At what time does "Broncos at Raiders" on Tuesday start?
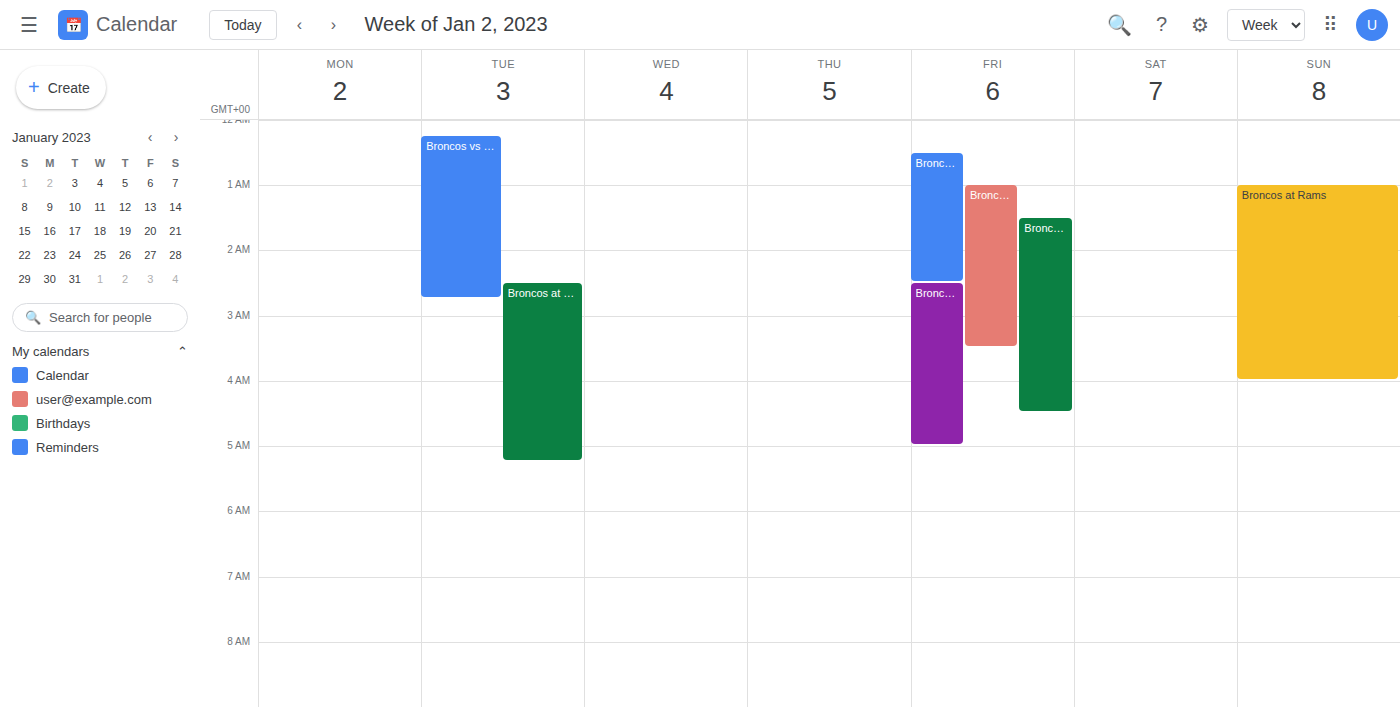
02:30